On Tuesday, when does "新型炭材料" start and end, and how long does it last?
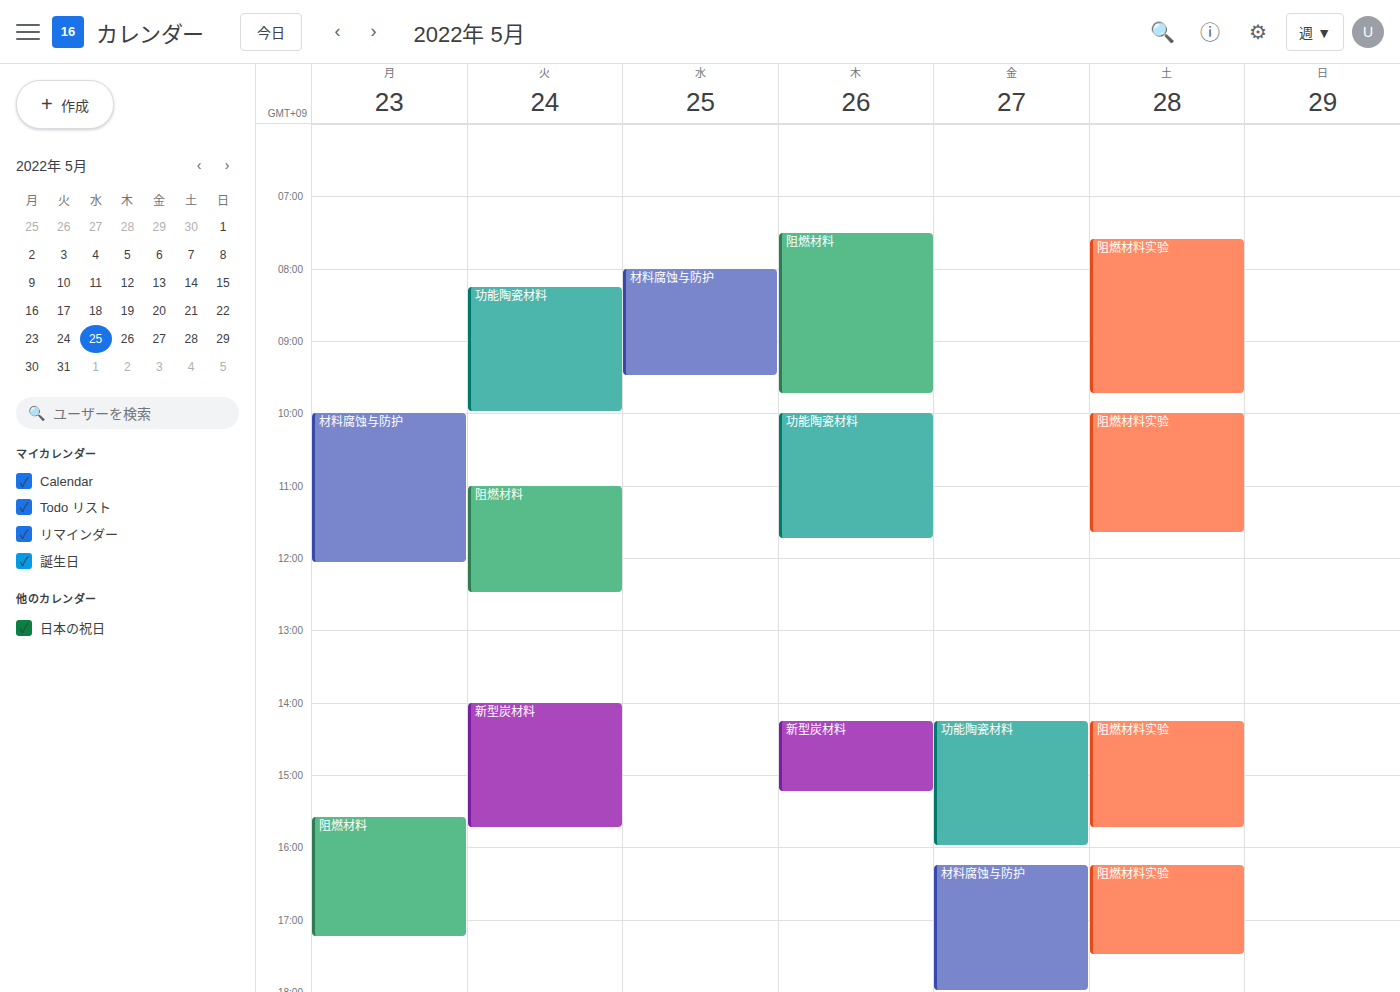
2:00 PM to 3:45 PM, 1 hour 45 minutes